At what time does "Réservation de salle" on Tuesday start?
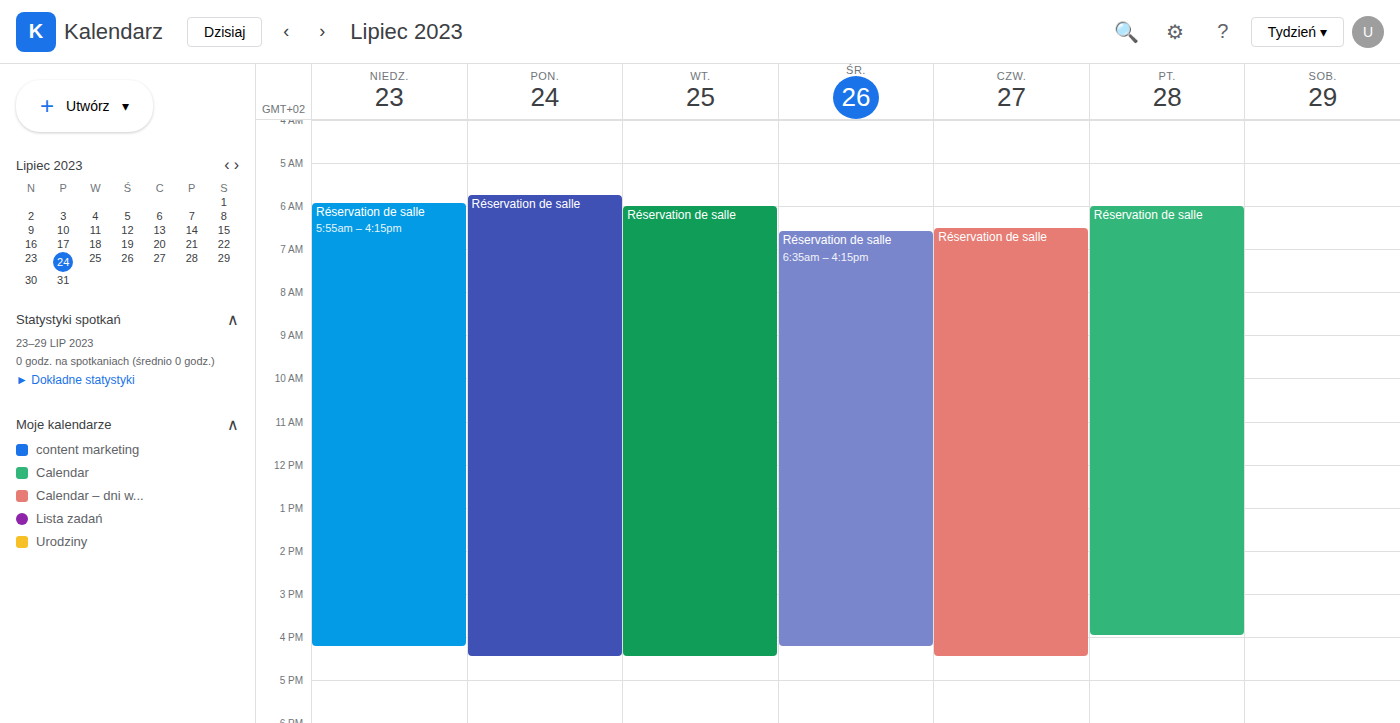
06:00